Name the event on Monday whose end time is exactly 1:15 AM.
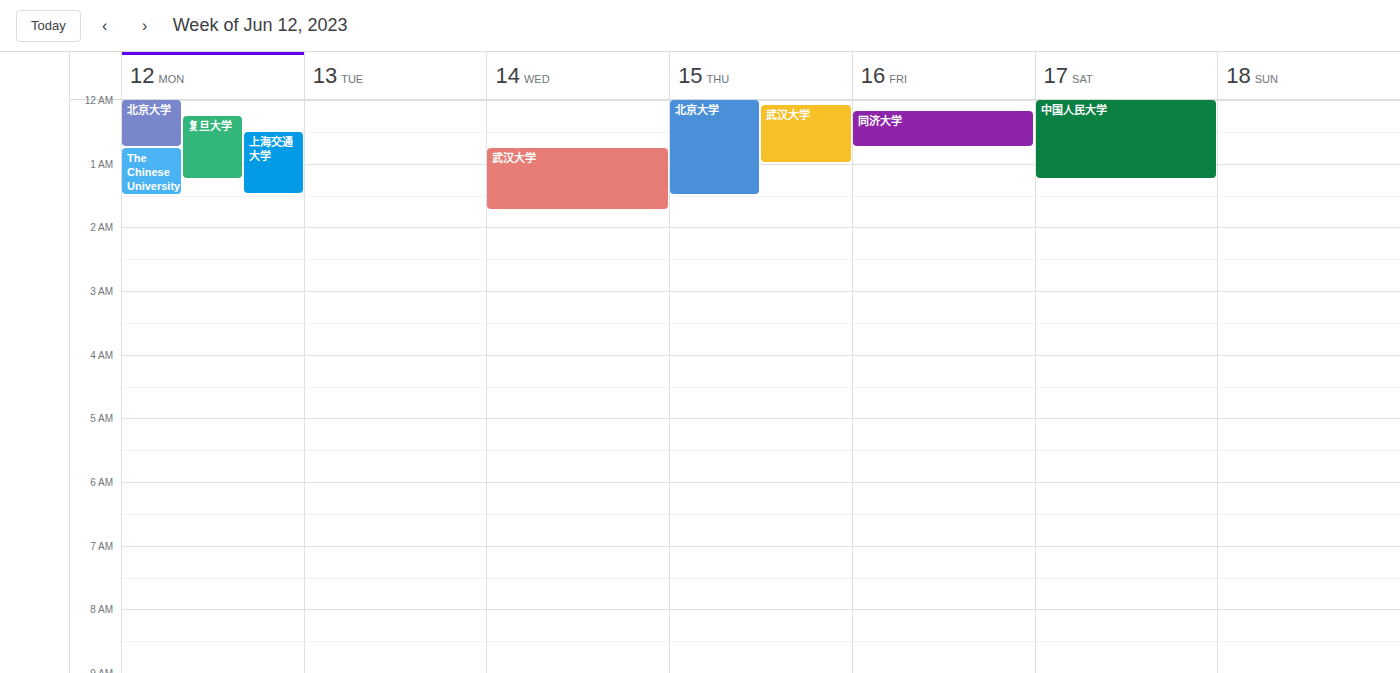
"复旦大学"